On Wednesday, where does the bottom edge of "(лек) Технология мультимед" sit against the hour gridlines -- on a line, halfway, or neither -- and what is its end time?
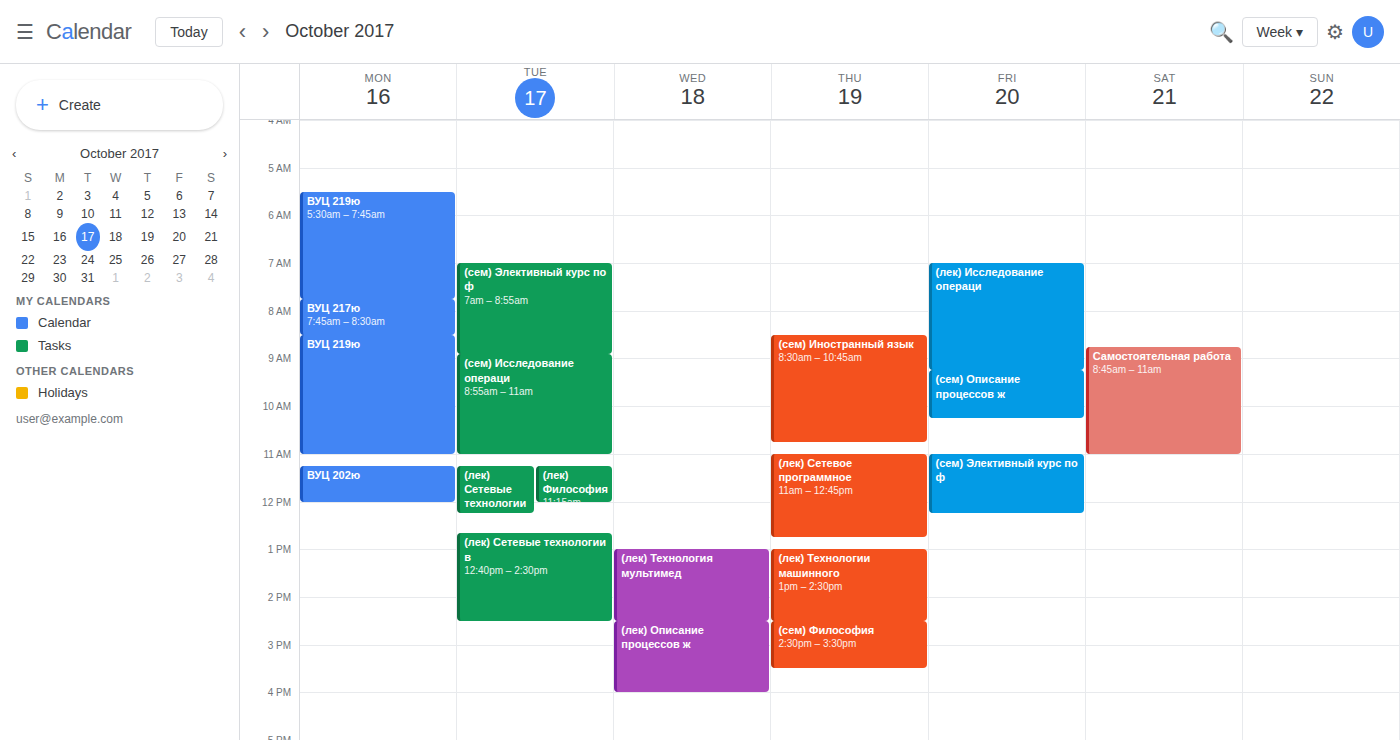
14:30 -- halfway between the 14:00 and 15:00 lines.